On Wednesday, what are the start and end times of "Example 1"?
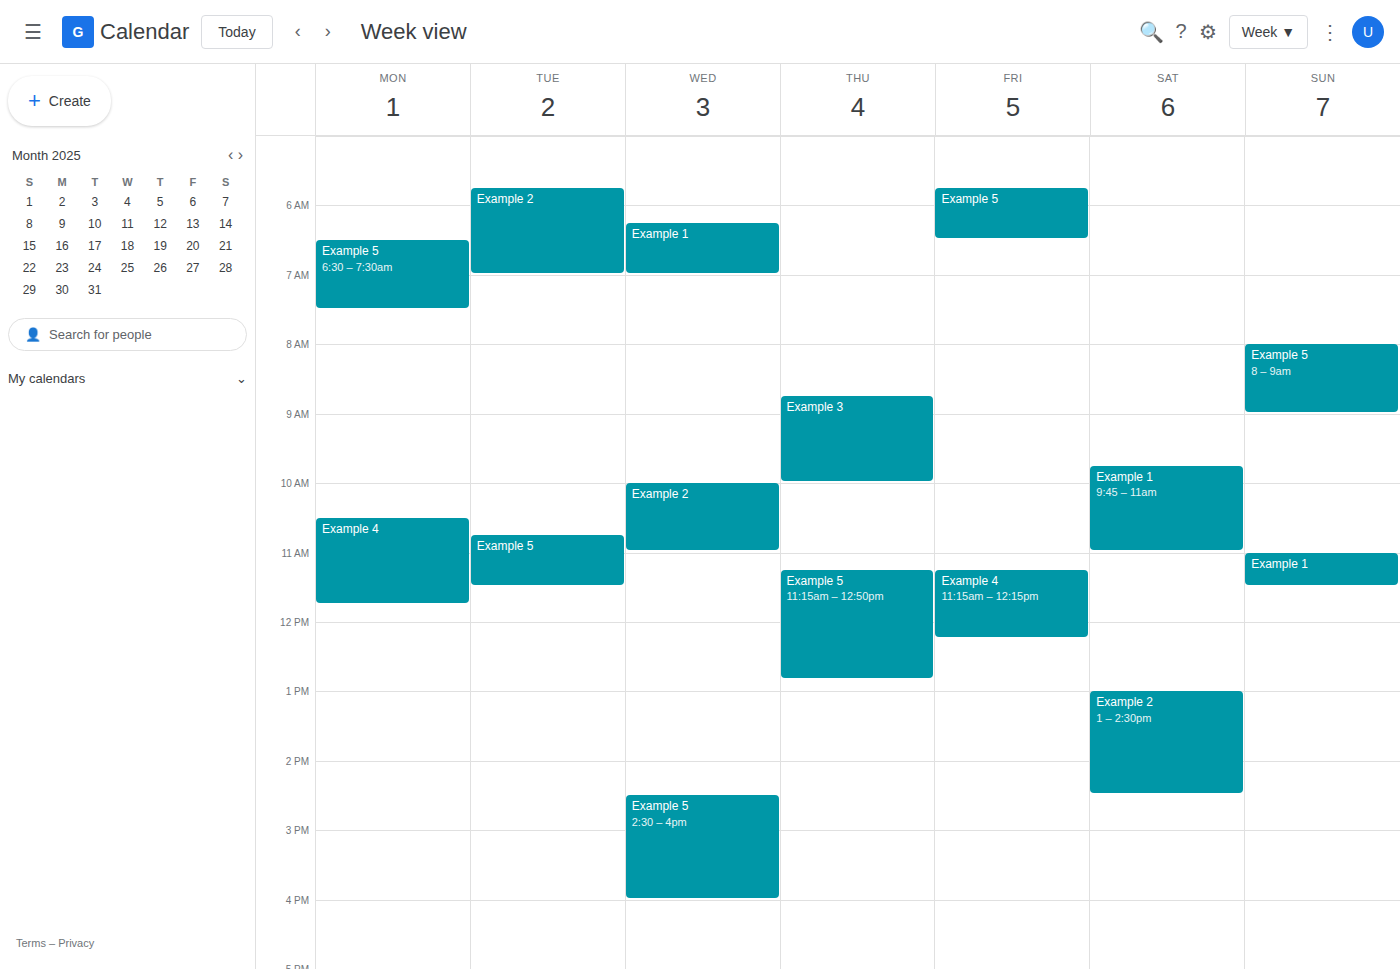
6:15 AM to 7:00 AM